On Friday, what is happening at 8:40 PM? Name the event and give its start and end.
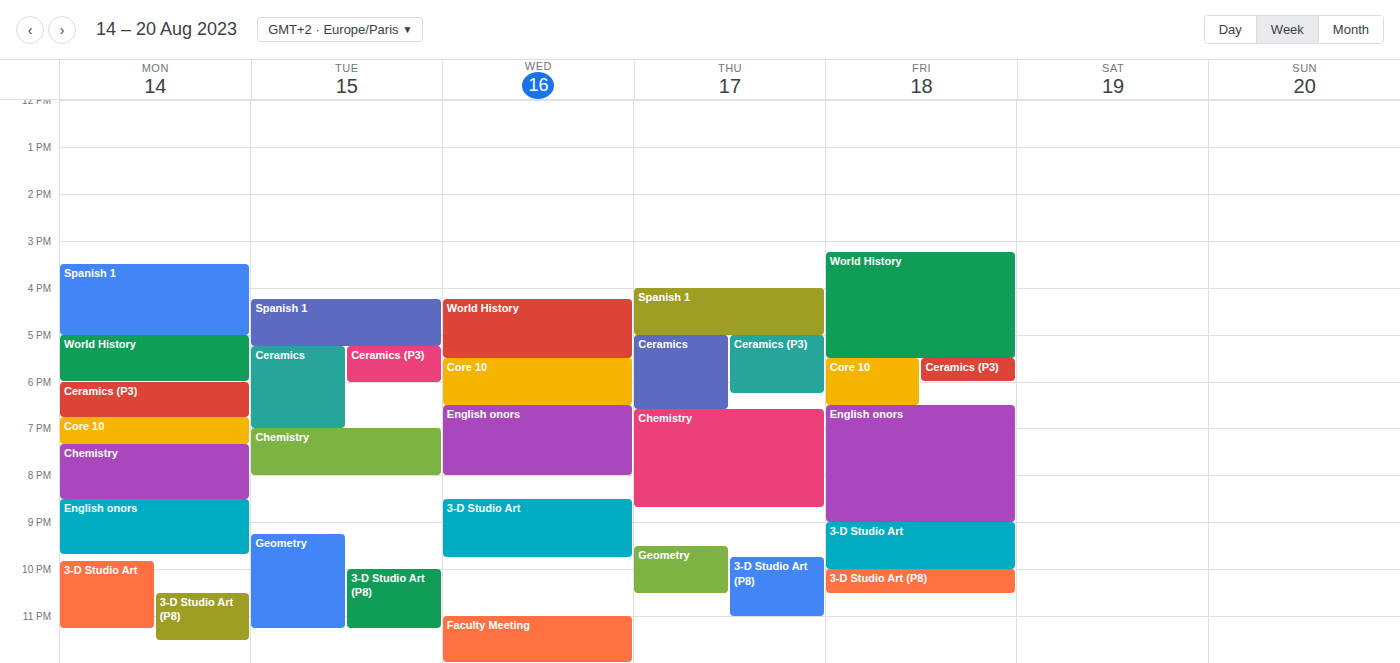
"English onors", 6:30 PM to 9:00 PM